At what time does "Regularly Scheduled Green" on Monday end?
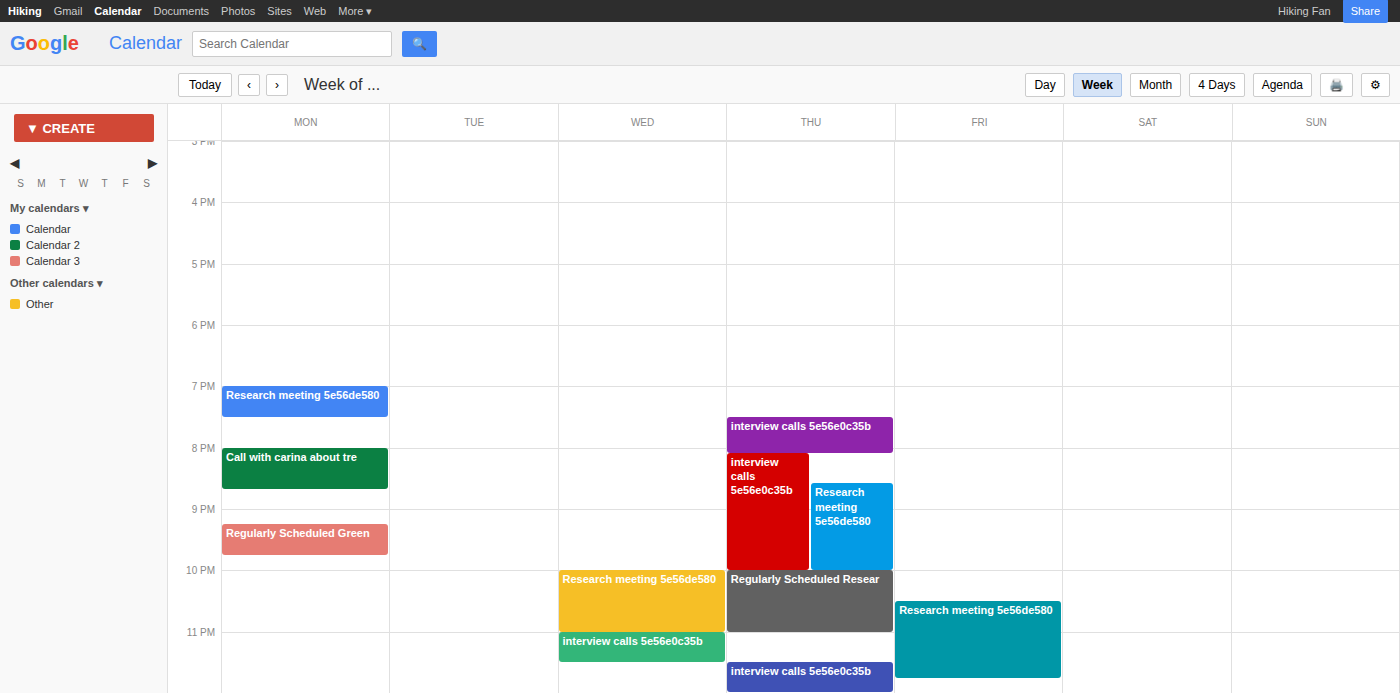
9:45 PM